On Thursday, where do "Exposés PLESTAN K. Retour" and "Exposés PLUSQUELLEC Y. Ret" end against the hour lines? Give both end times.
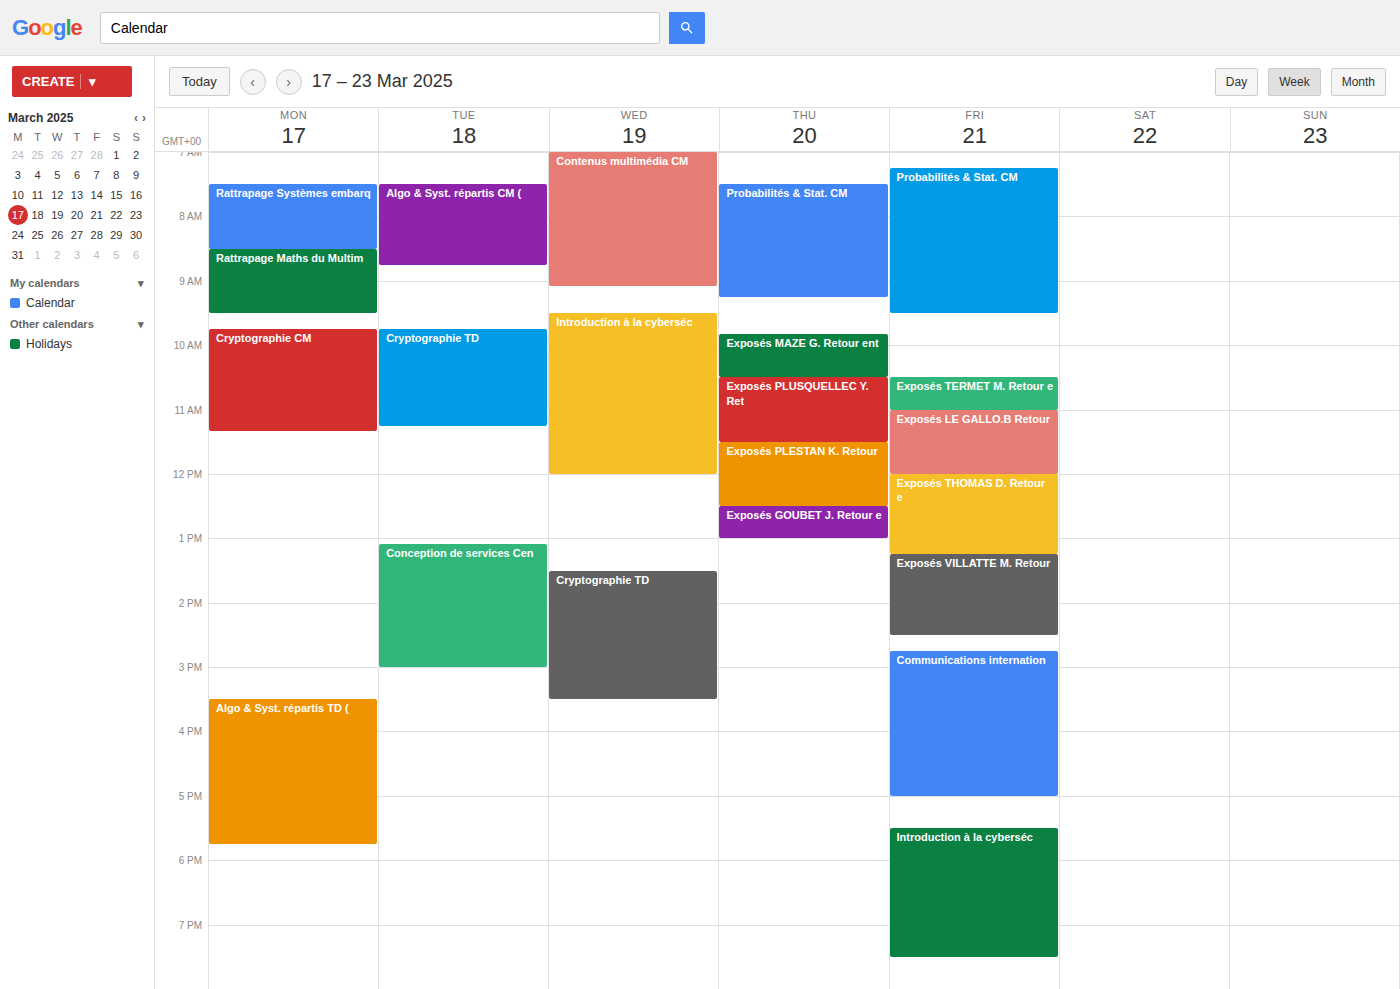
"Exposés PLESTAN K. Retour": 12:30, halfway between the 12:00 and 13:00 lines. "Exposés PLUSQUELLEC Y. Ret": 11:30, halfway between the 11:00 and 12:00 lines.